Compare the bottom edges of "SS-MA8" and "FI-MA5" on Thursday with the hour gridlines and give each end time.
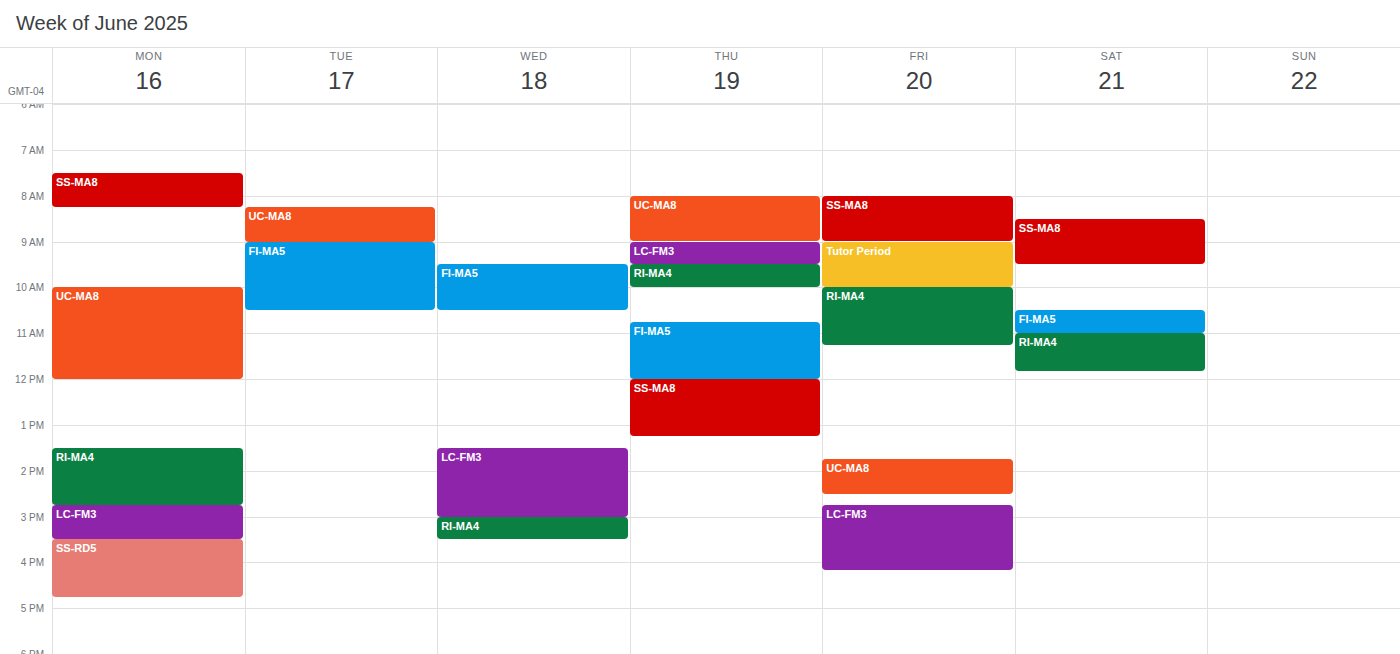
"SS-MA8": 1:15 PM, neither: a quarter of the way from the 1 PM line to the 2 PM line. "FI-MA5": 12:00 PM, exactly on the 12 PM line.